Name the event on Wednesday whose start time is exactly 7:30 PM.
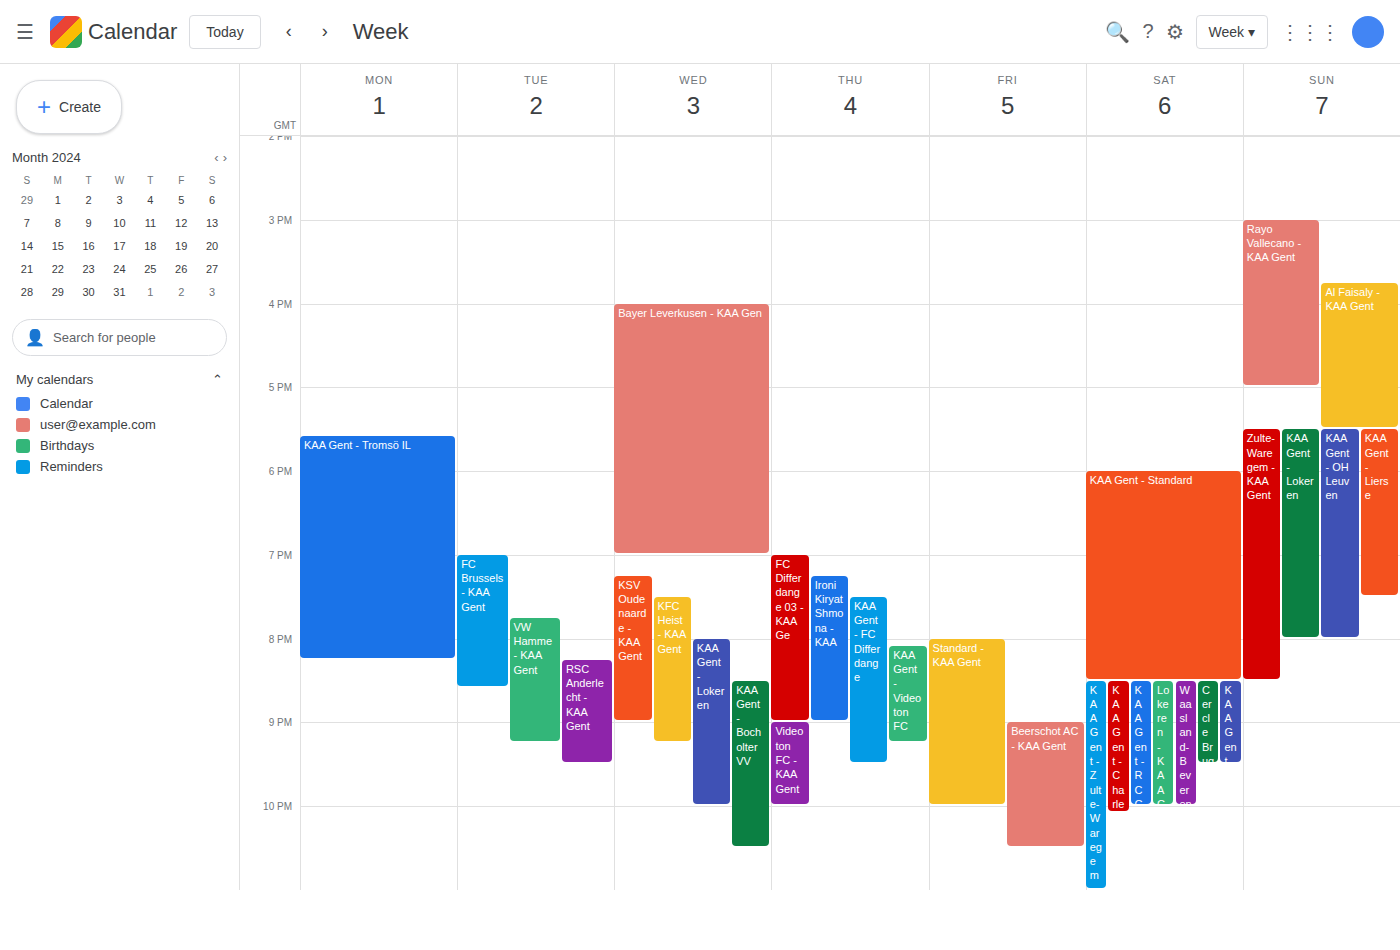
"KFC Heist - KAA Gent"